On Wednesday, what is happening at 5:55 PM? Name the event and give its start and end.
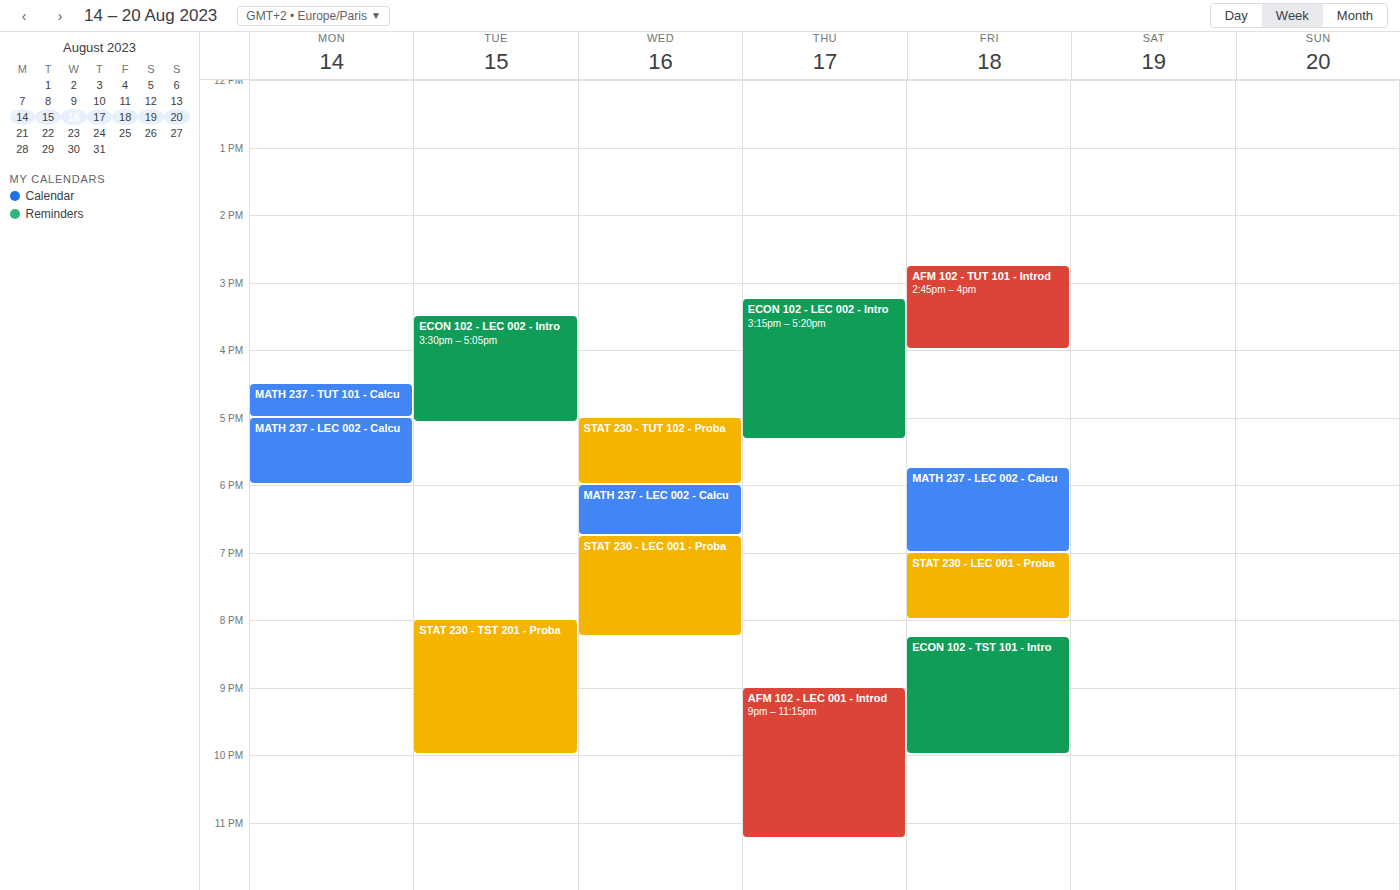
"STAT 230 - TUT 102 - Proba", 5:00 PM to 6:00 PM